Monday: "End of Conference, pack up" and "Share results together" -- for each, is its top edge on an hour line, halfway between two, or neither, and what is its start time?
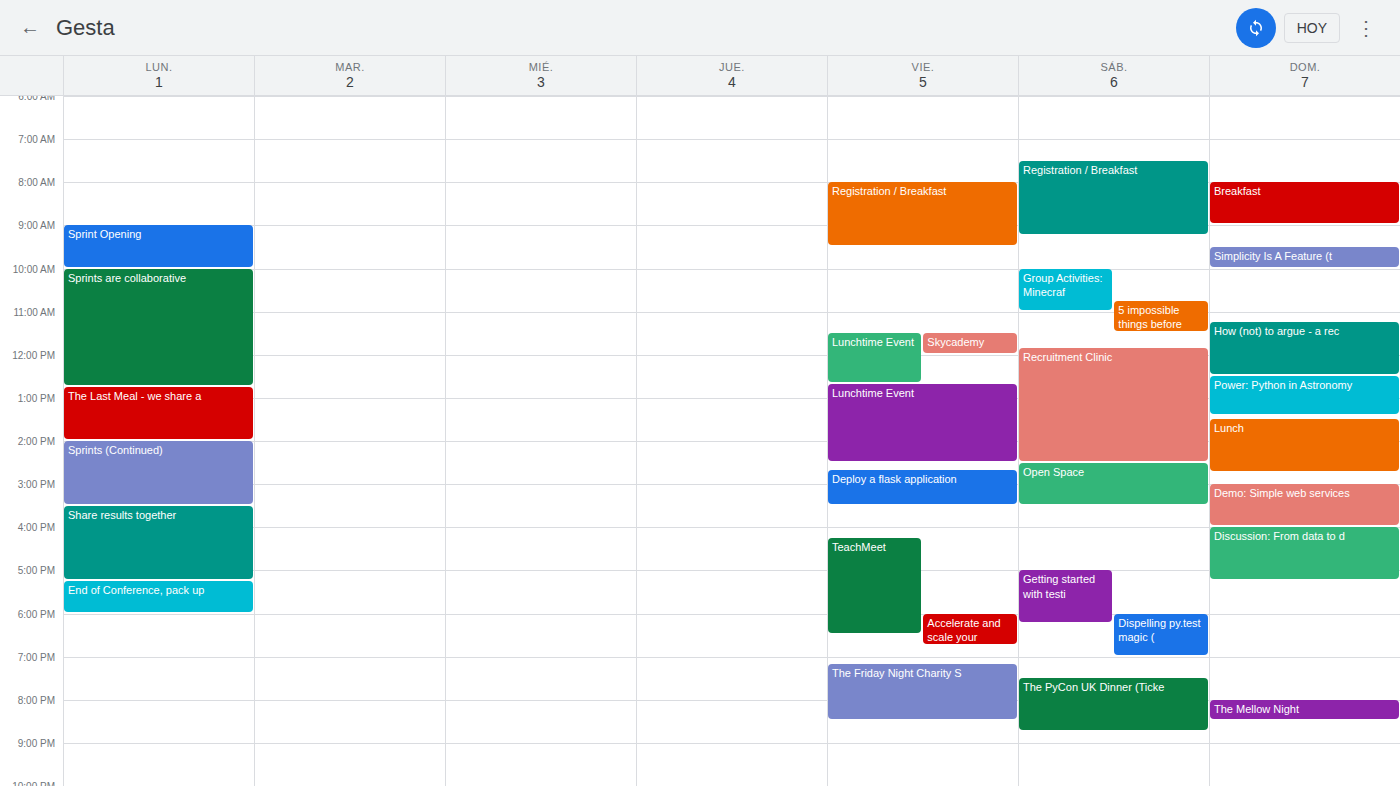
"End of Conference, pack up": 5:15 PM, neither: a quarter of the way from the 5 PM line to the 6 PM line. "Share results together": 3:30 PM, halfway between the 3 PM and 4 PM lines.